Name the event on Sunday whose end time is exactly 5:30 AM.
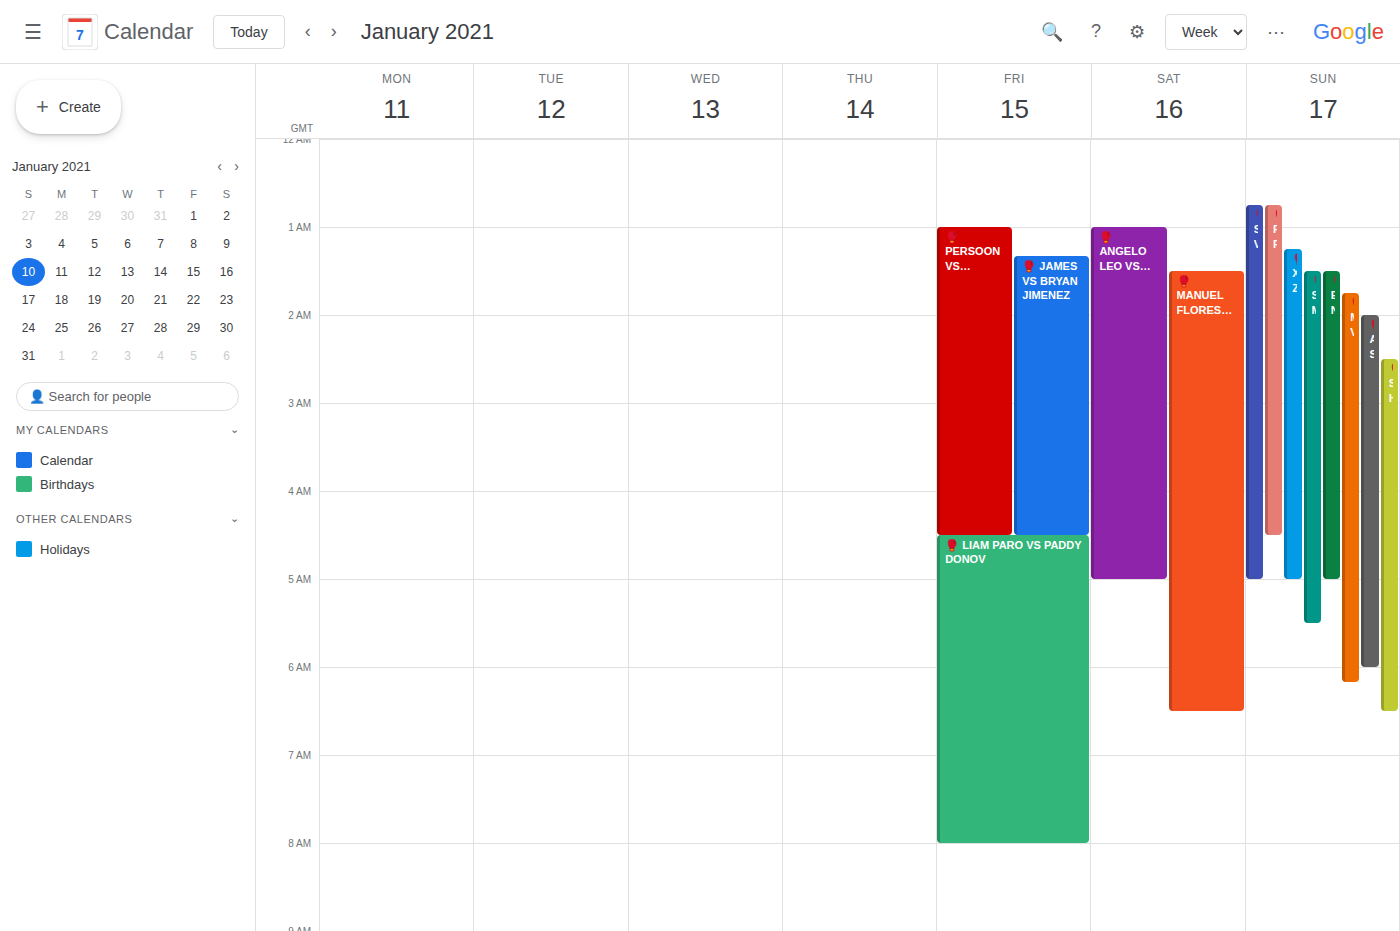
"🥊 SUBRIEL MATIAS VS DALTON"